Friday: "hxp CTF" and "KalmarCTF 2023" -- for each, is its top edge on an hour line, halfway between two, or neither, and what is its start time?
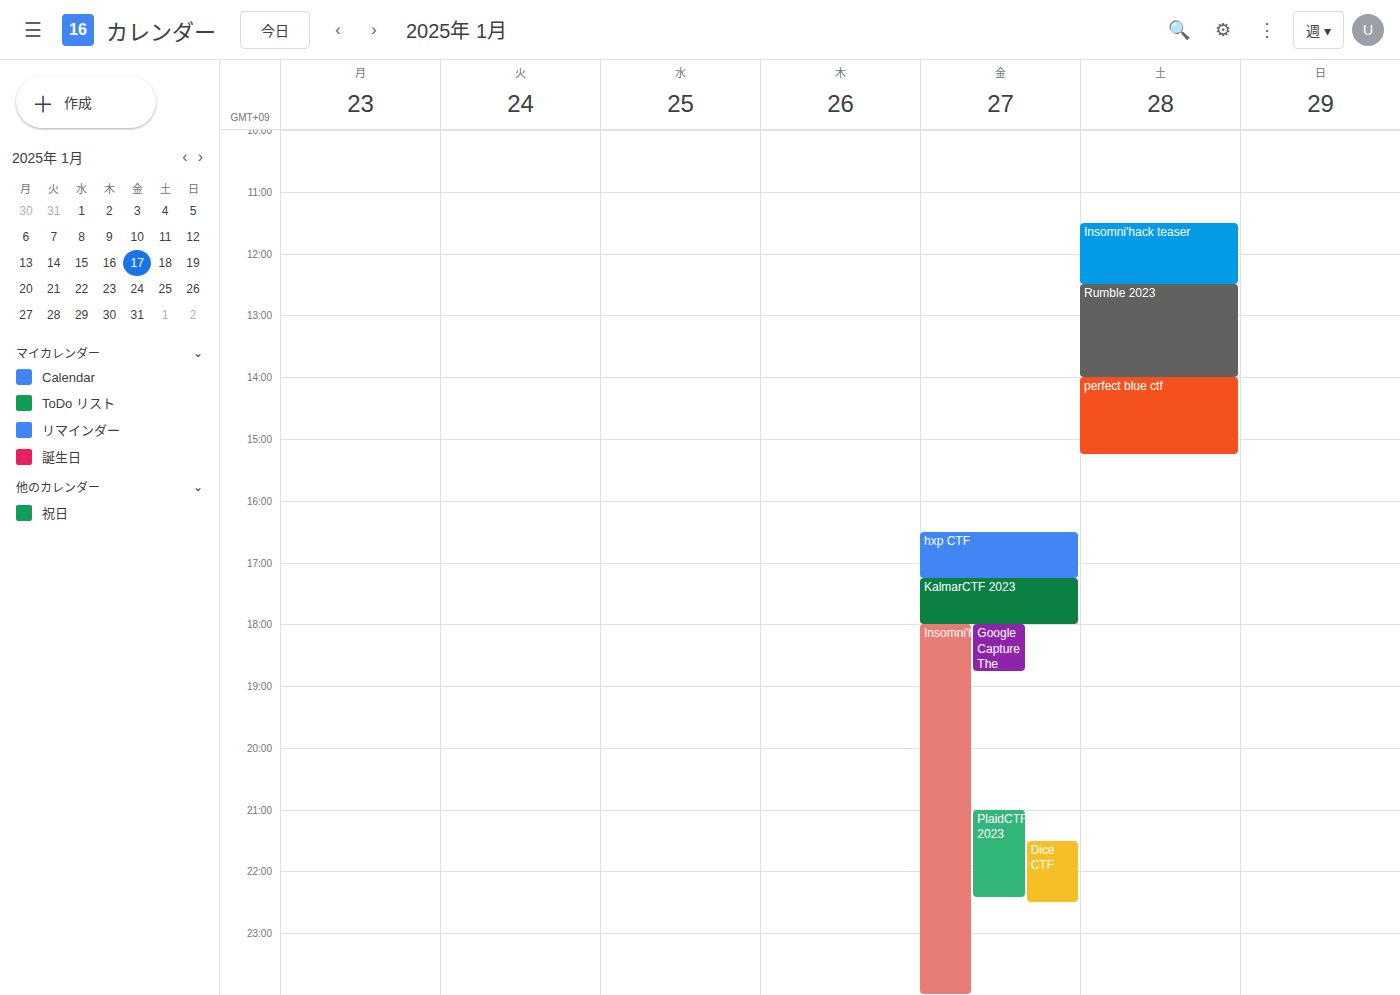
"hxp CTF": 4:30 PM, halfway between the 4 PM and 5 PM lines. "KalmarCTF 2023": 5:15 PM, neither: a quarter of the way from the 5 PM line to the 6 PM line.